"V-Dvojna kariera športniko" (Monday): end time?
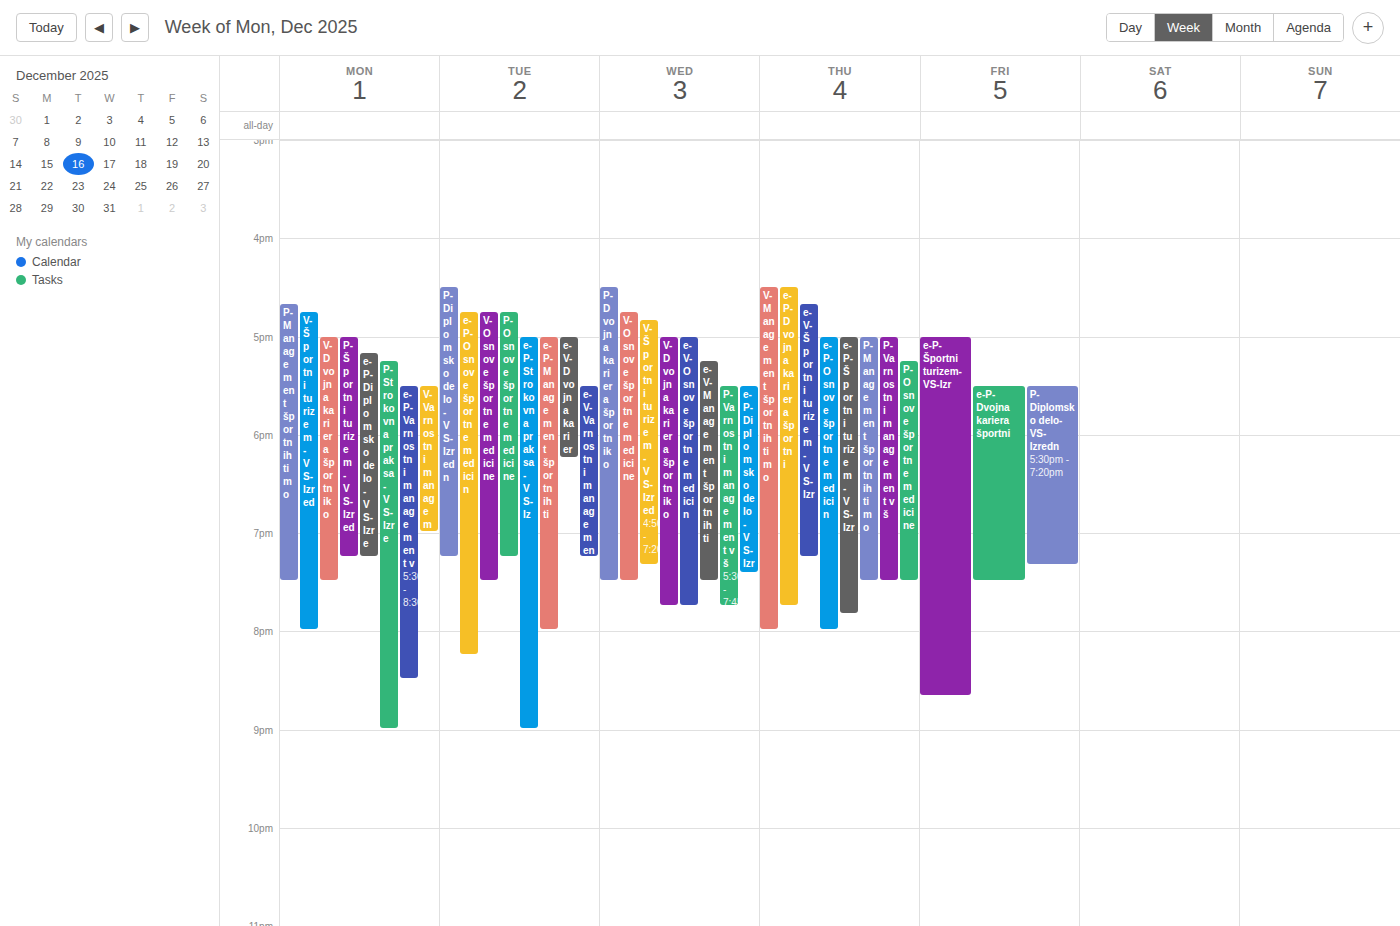
7:30 PM